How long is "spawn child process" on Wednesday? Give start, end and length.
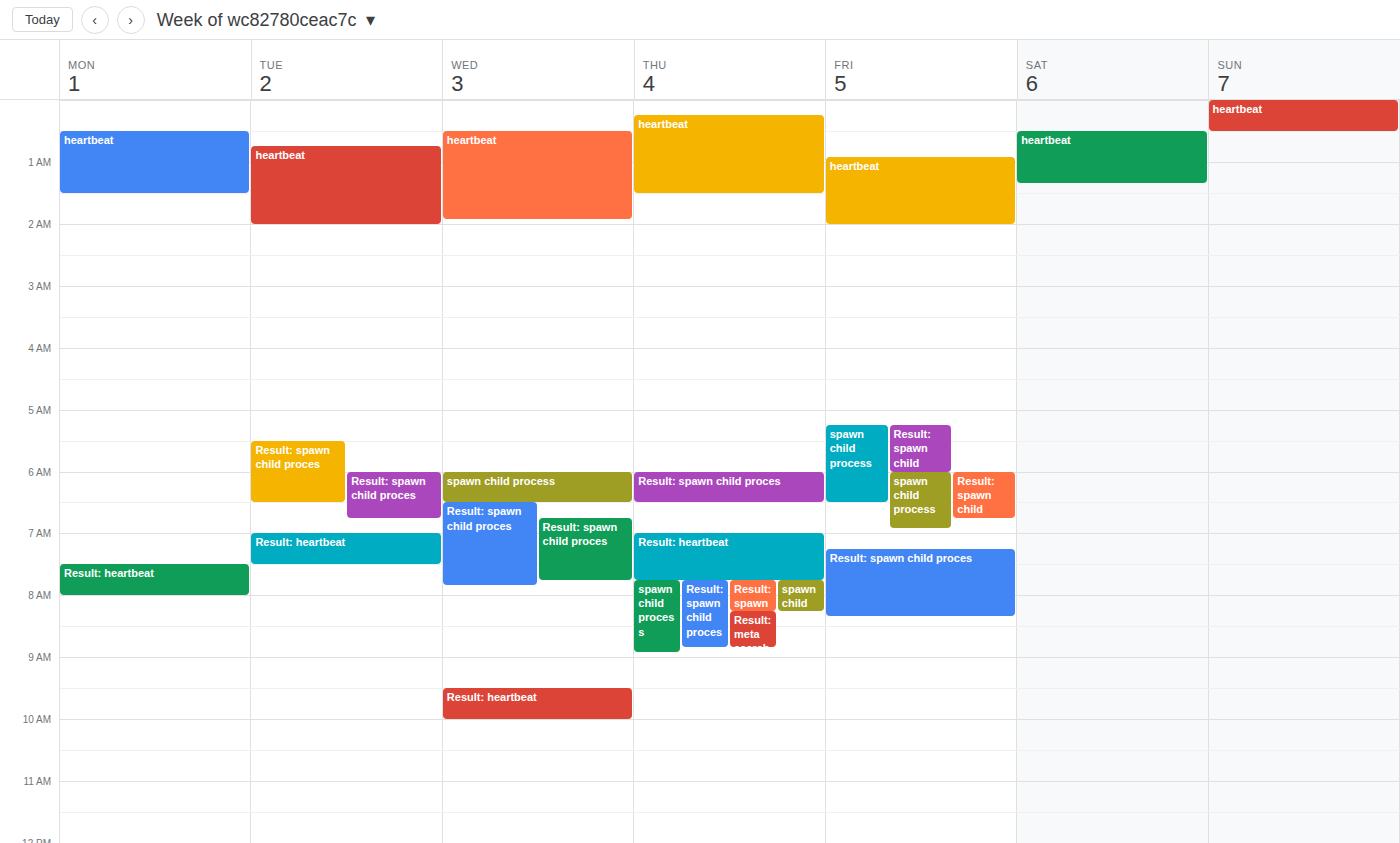
06:00 to 06:30, 30 minutes